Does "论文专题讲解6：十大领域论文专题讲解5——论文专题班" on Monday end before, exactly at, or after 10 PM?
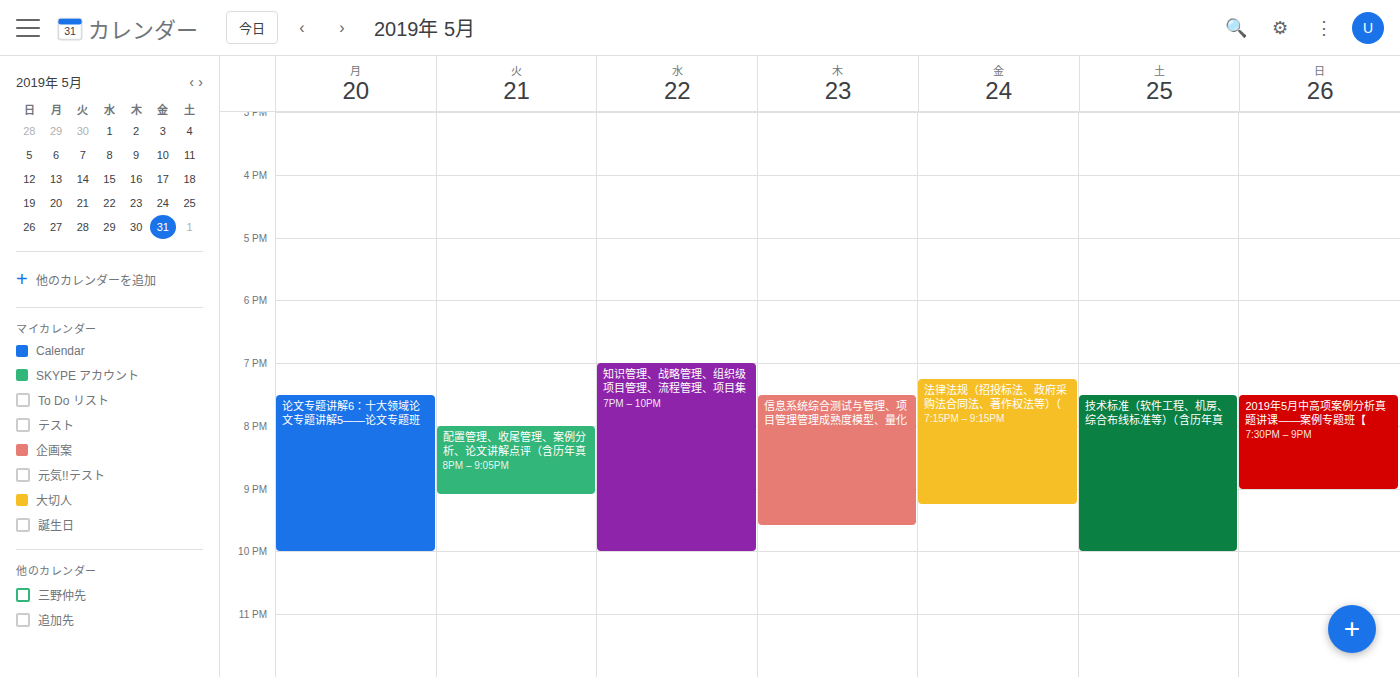
10:00 PM -- exactly at 10 PM, on the 10 PM line.